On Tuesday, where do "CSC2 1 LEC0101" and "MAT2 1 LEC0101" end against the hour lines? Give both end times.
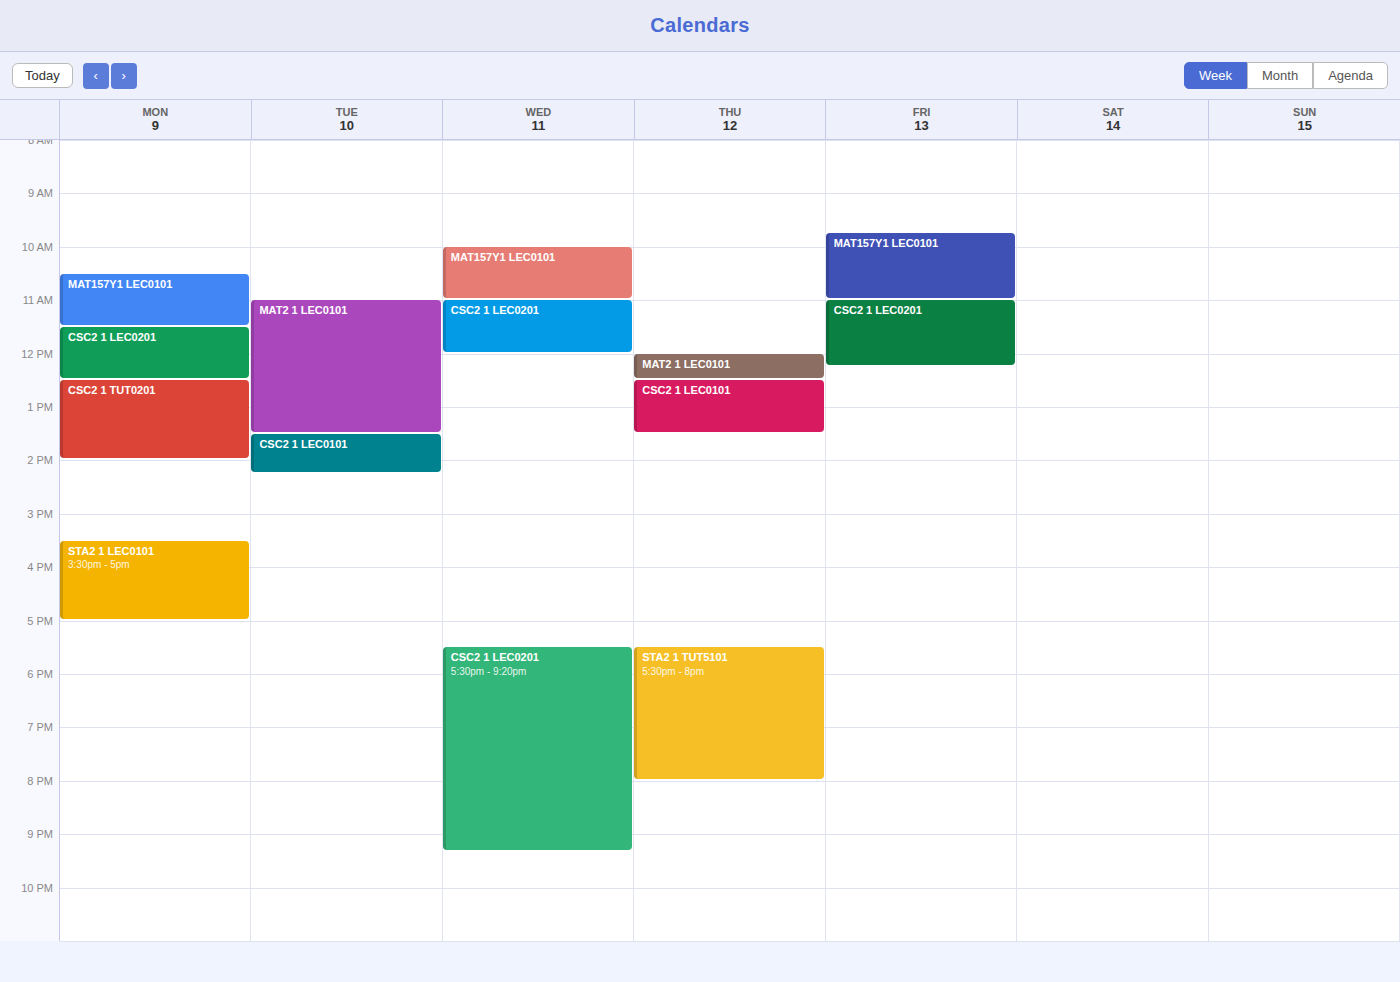
"CSC2 1 LEC0101": 14:15, neither: a quarter of the way from the 14:00 line to the 15:00 line. "MAT2 1 LEC0101": 13:30, halfway between the 13:00 and 14:00 lines.